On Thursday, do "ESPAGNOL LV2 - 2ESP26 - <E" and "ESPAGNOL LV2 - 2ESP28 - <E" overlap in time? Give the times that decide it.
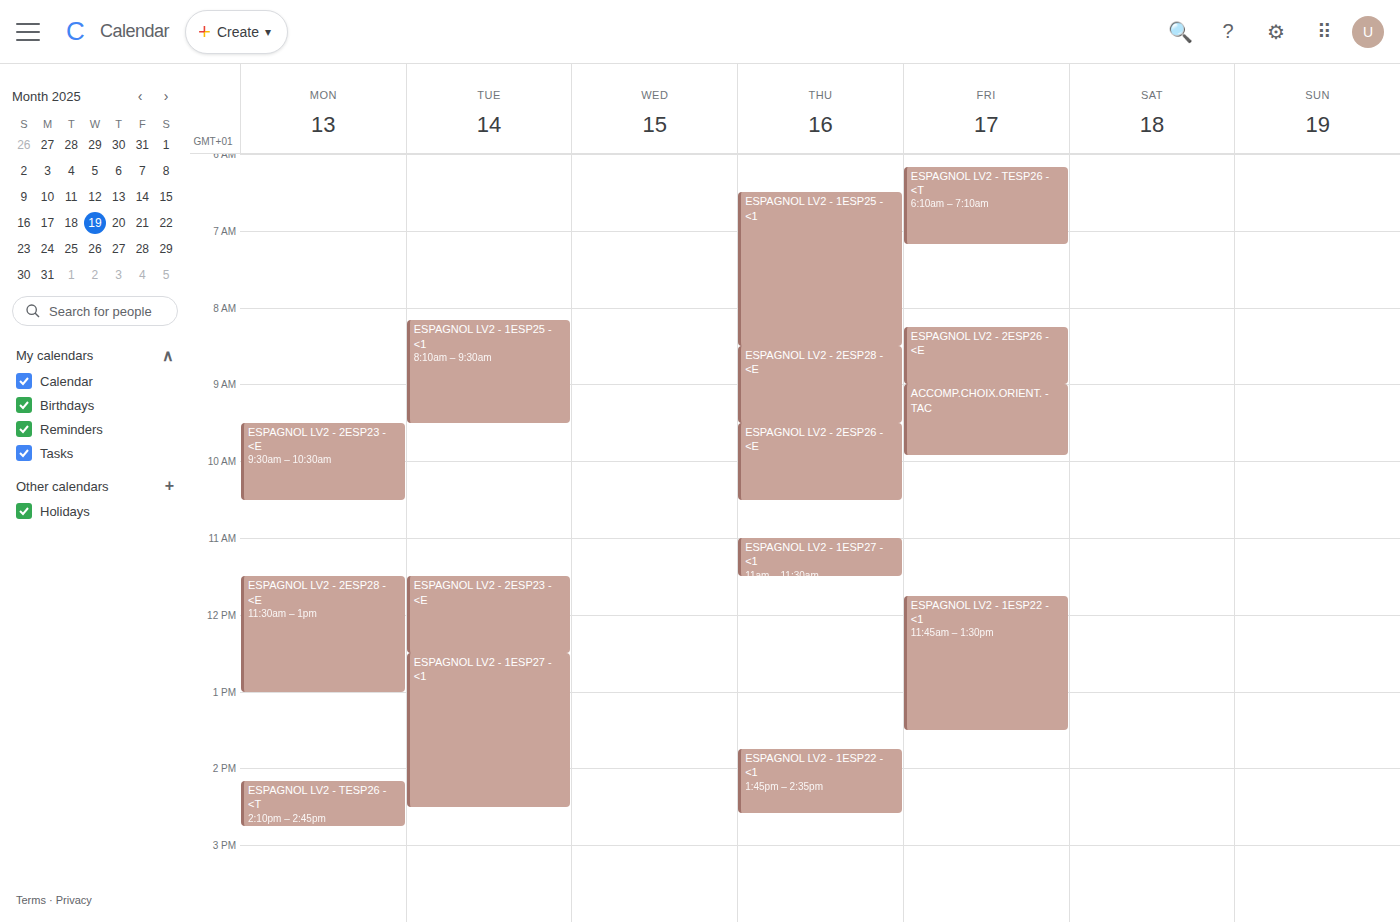
"ESPAGNOL LV2 - 2ESP28 - <E" ends at 9:30 AM, exactly when "ESPAGNOL LV2 - 2ESP26 - <E" starts -- they touch but do not overlap.